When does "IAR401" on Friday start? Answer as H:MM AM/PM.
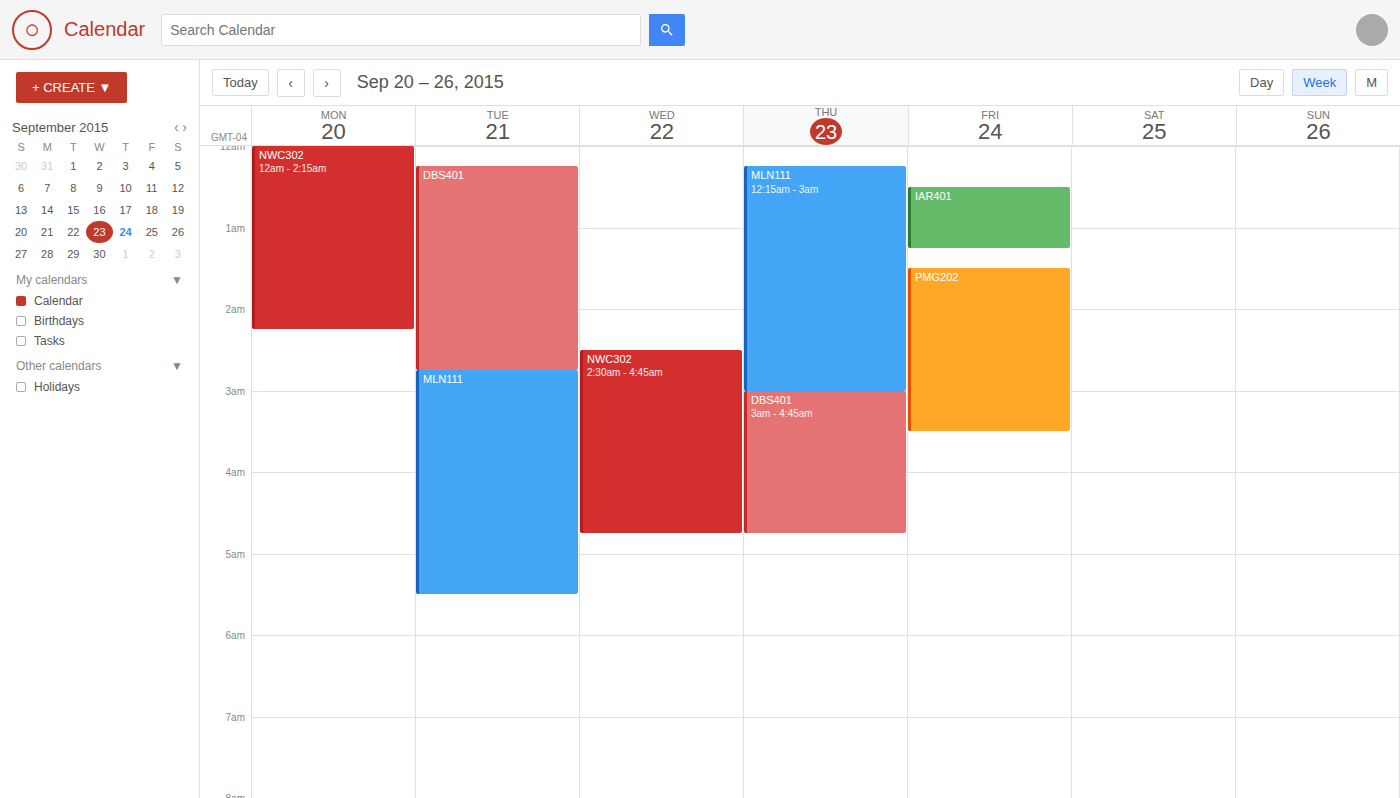
12:30 AM